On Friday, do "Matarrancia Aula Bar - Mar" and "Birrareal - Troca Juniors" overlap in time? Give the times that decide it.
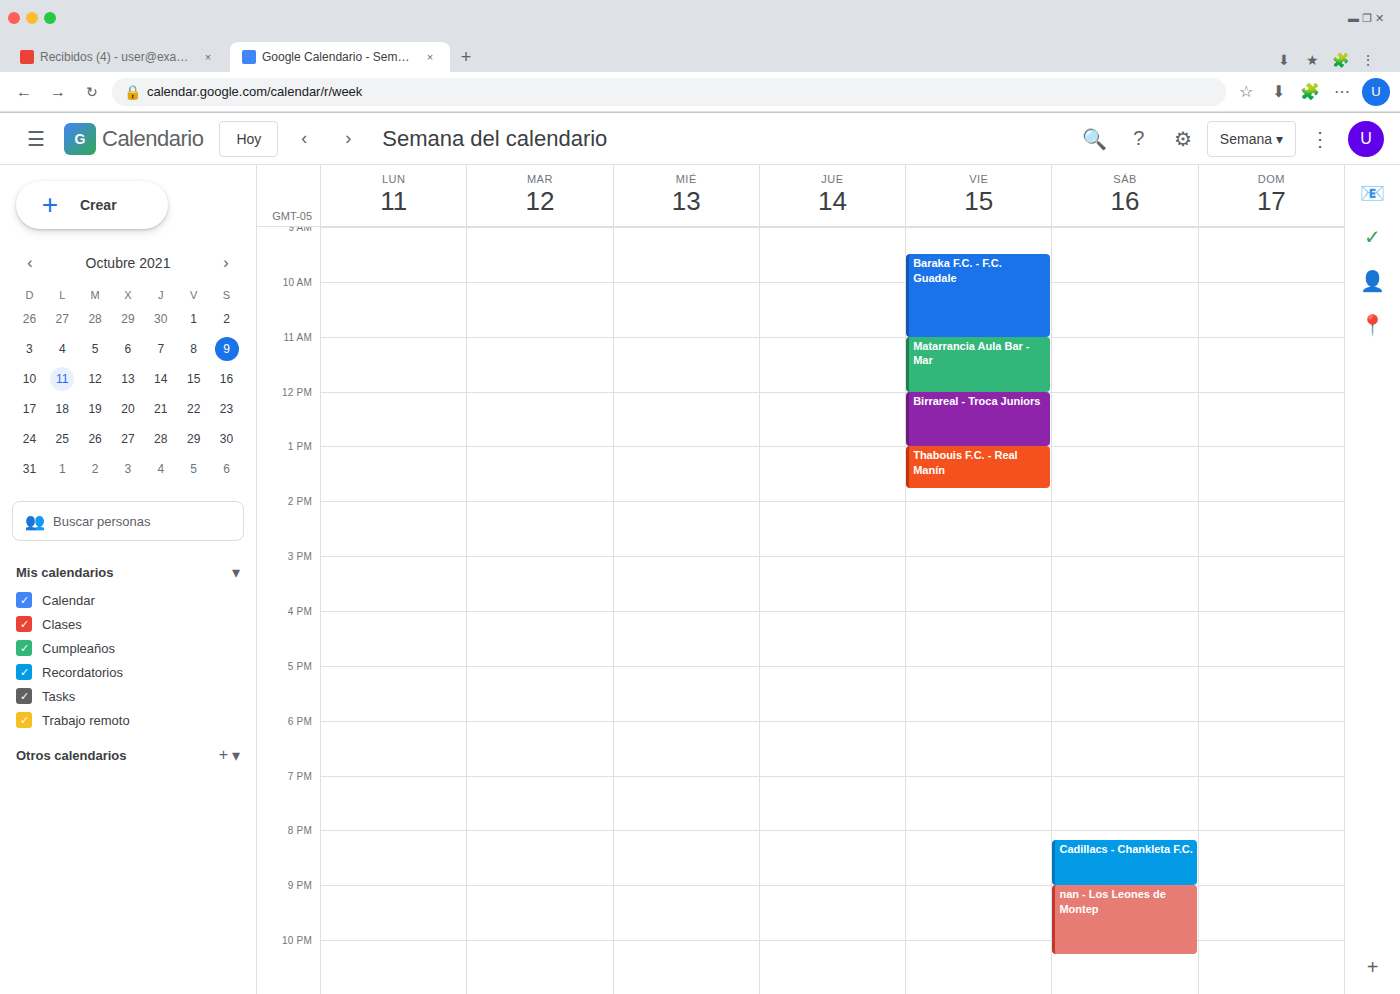
"Matarrancia Aula Bar - Mar" ends at 12:00 PM, exactly when "Birrareal - Troca Juniors" starts -- they touch but do not overlap.